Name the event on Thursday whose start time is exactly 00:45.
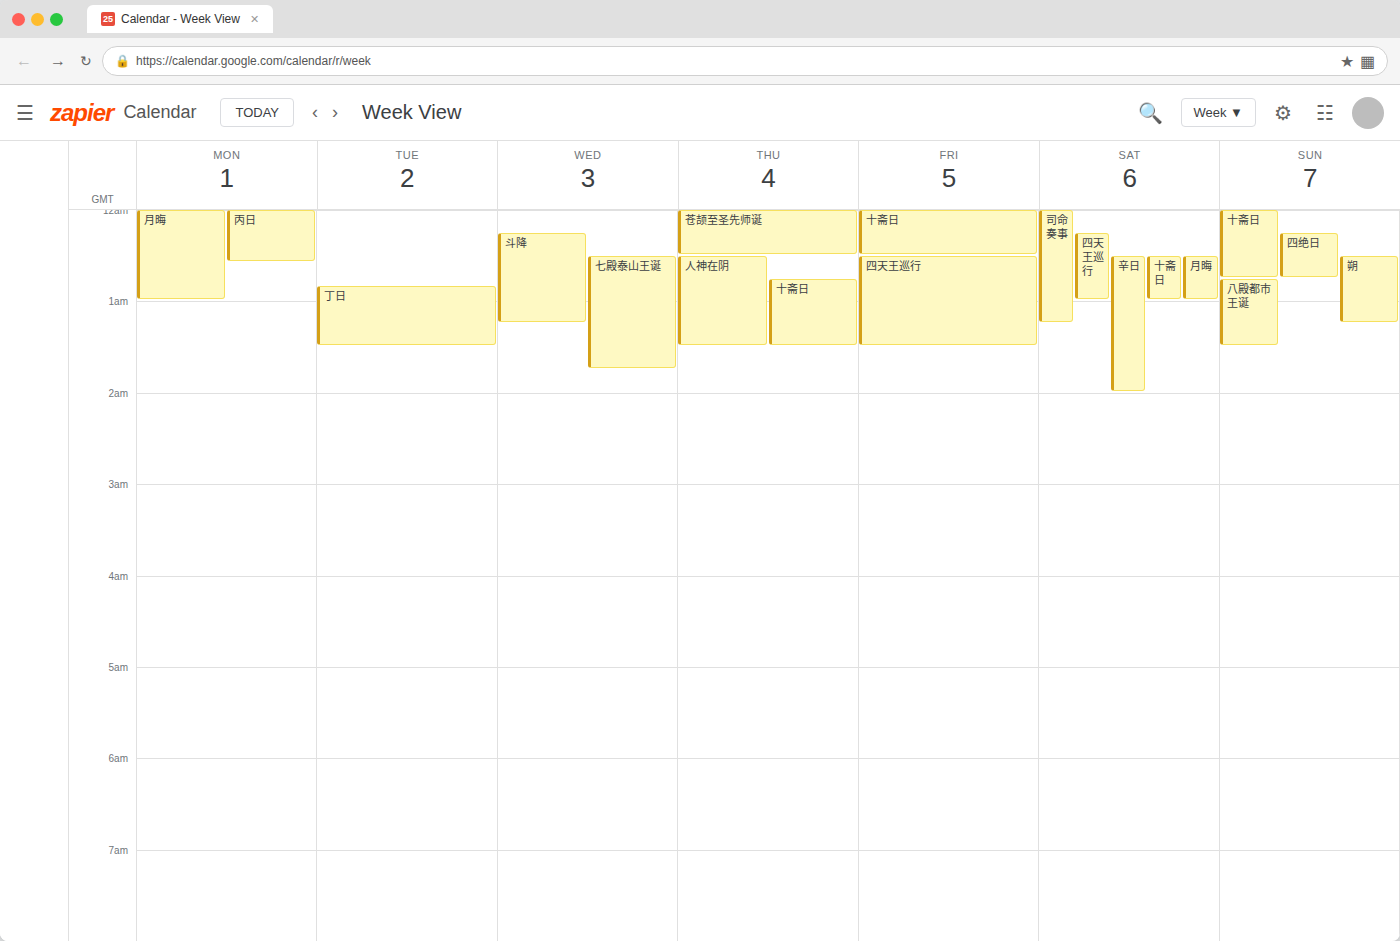
"十斋日"